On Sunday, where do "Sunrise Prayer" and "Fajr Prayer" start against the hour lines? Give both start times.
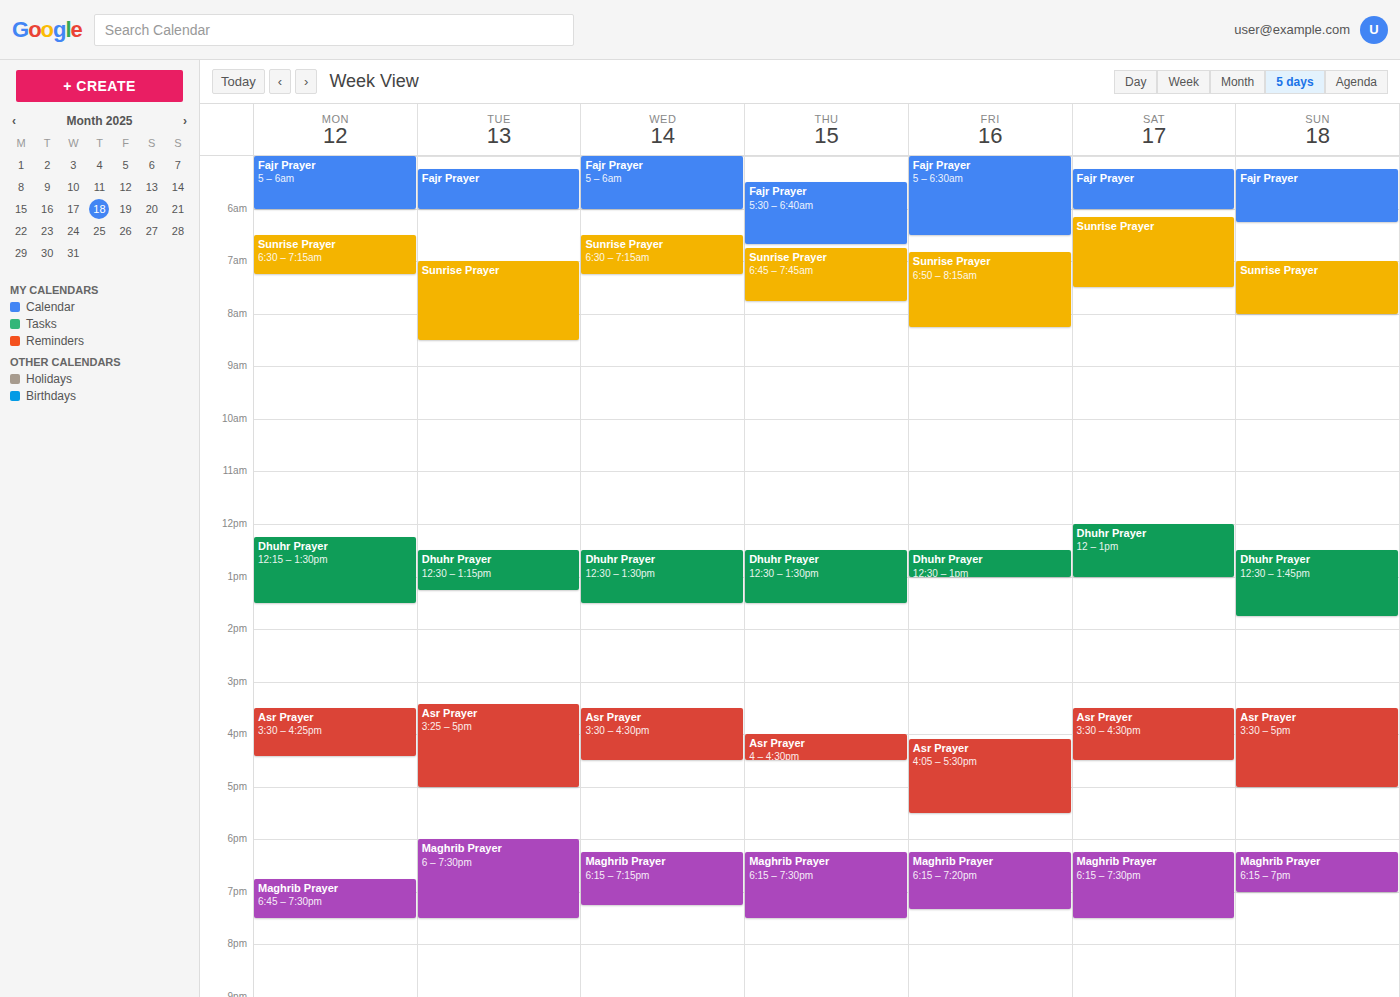
"Sunrise Prayer": 7:00 AM, exactly on the 7 AM line. "Fajr Prayer": 5:15 AM, neither: a quarter of the way from the 5 AM line to the 6 AM line.